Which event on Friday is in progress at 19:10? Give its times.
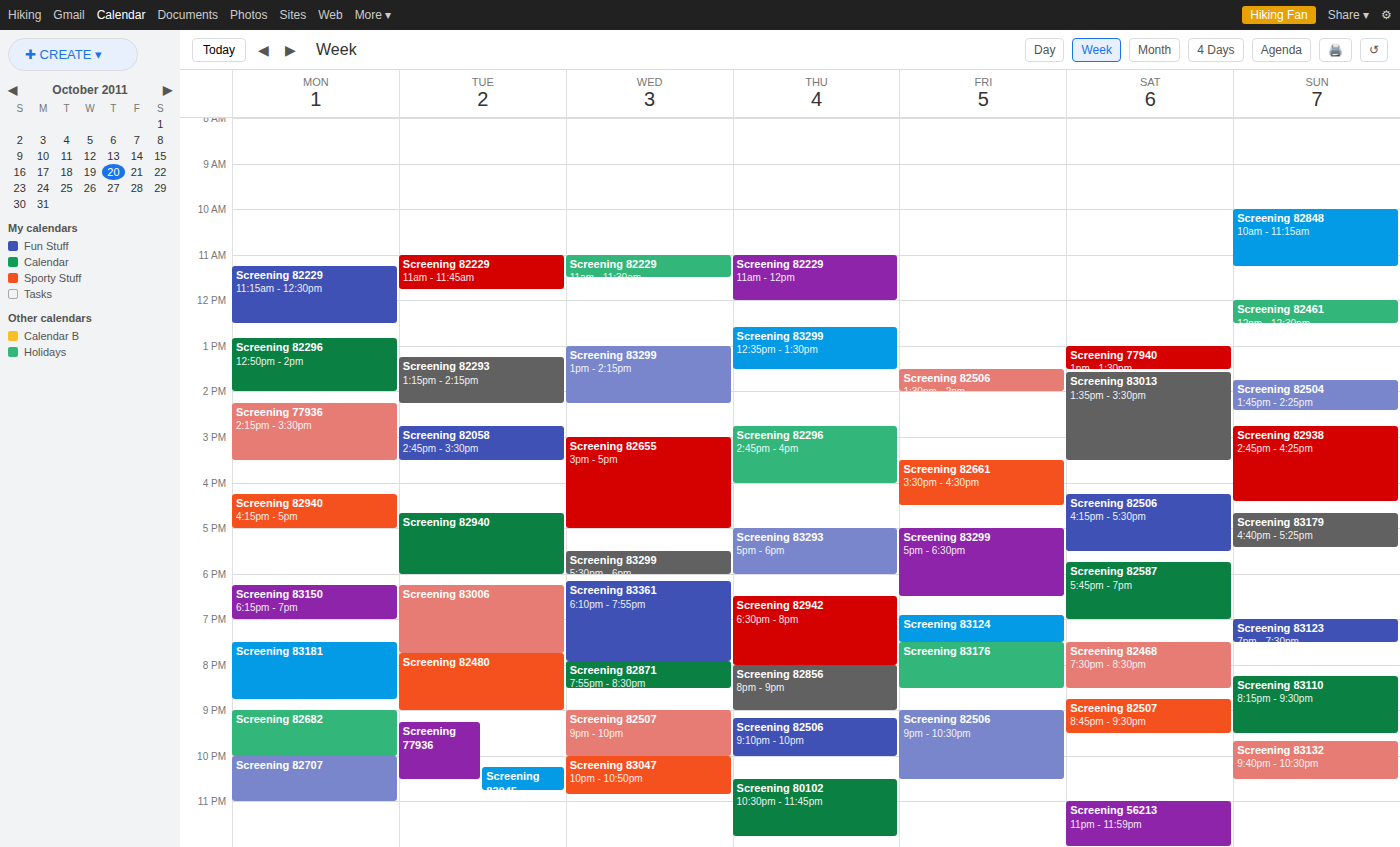
"Screening 83124", 18:55 to 19:30